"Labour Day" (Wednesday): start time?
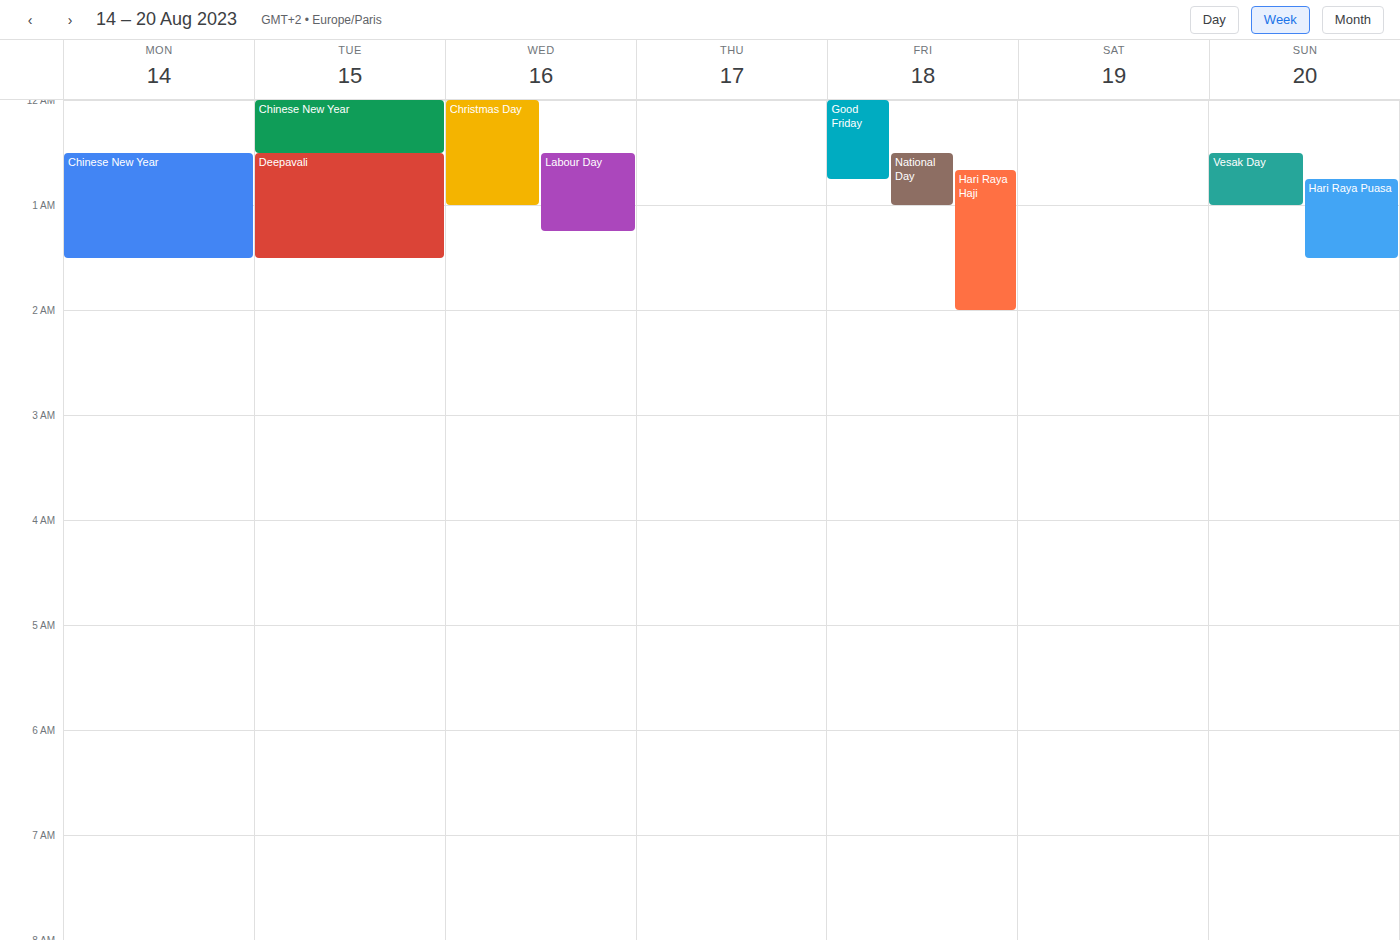
12:30 AM